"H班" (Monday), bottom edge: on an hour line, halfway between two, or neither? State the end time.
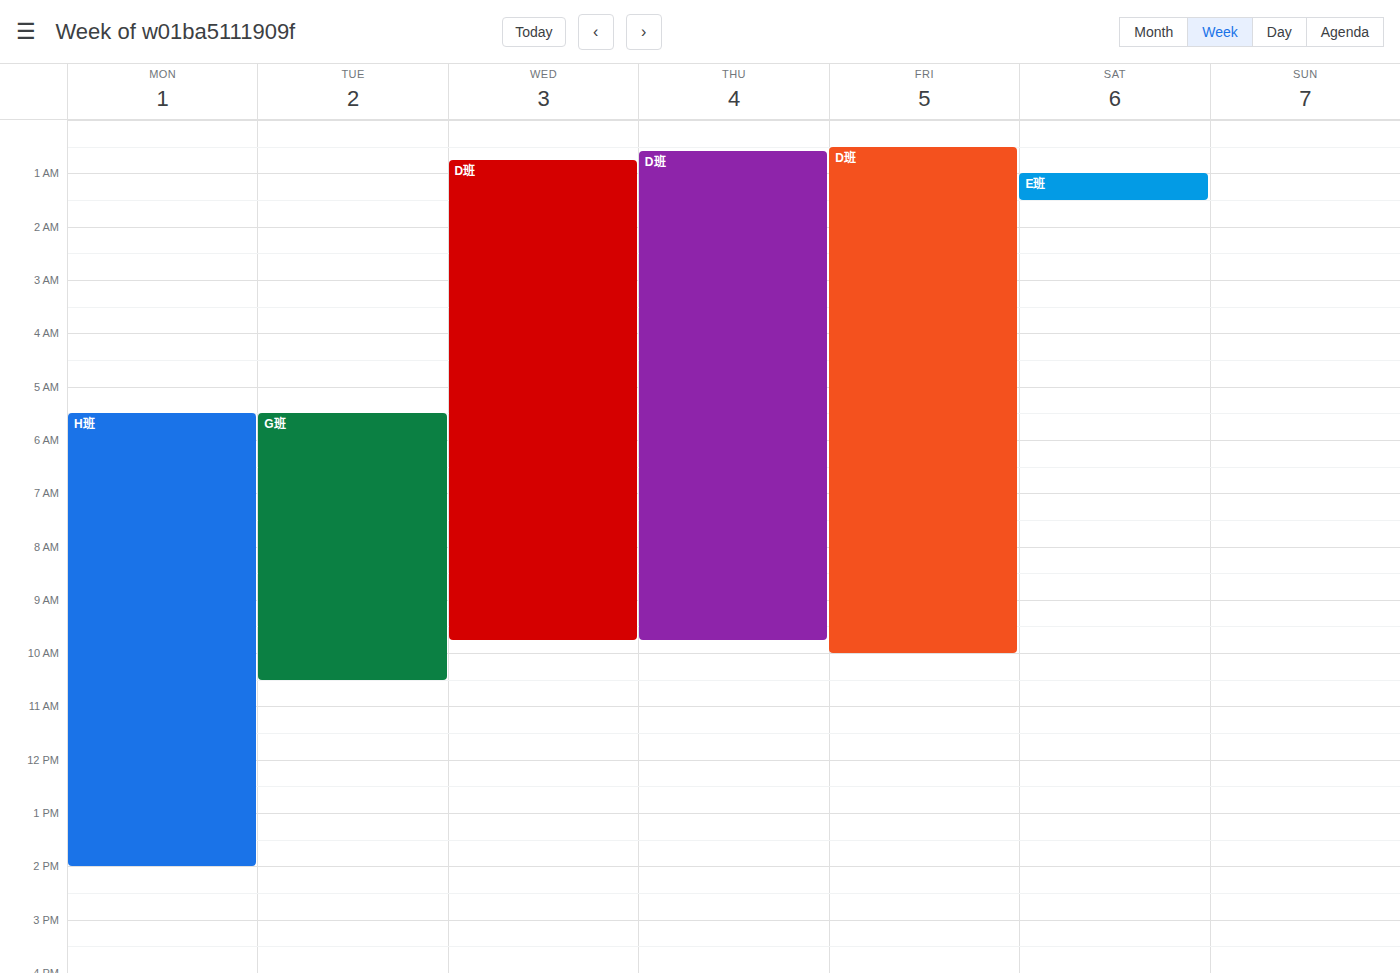
2:00 PM -- exactly on the 2 PM line.